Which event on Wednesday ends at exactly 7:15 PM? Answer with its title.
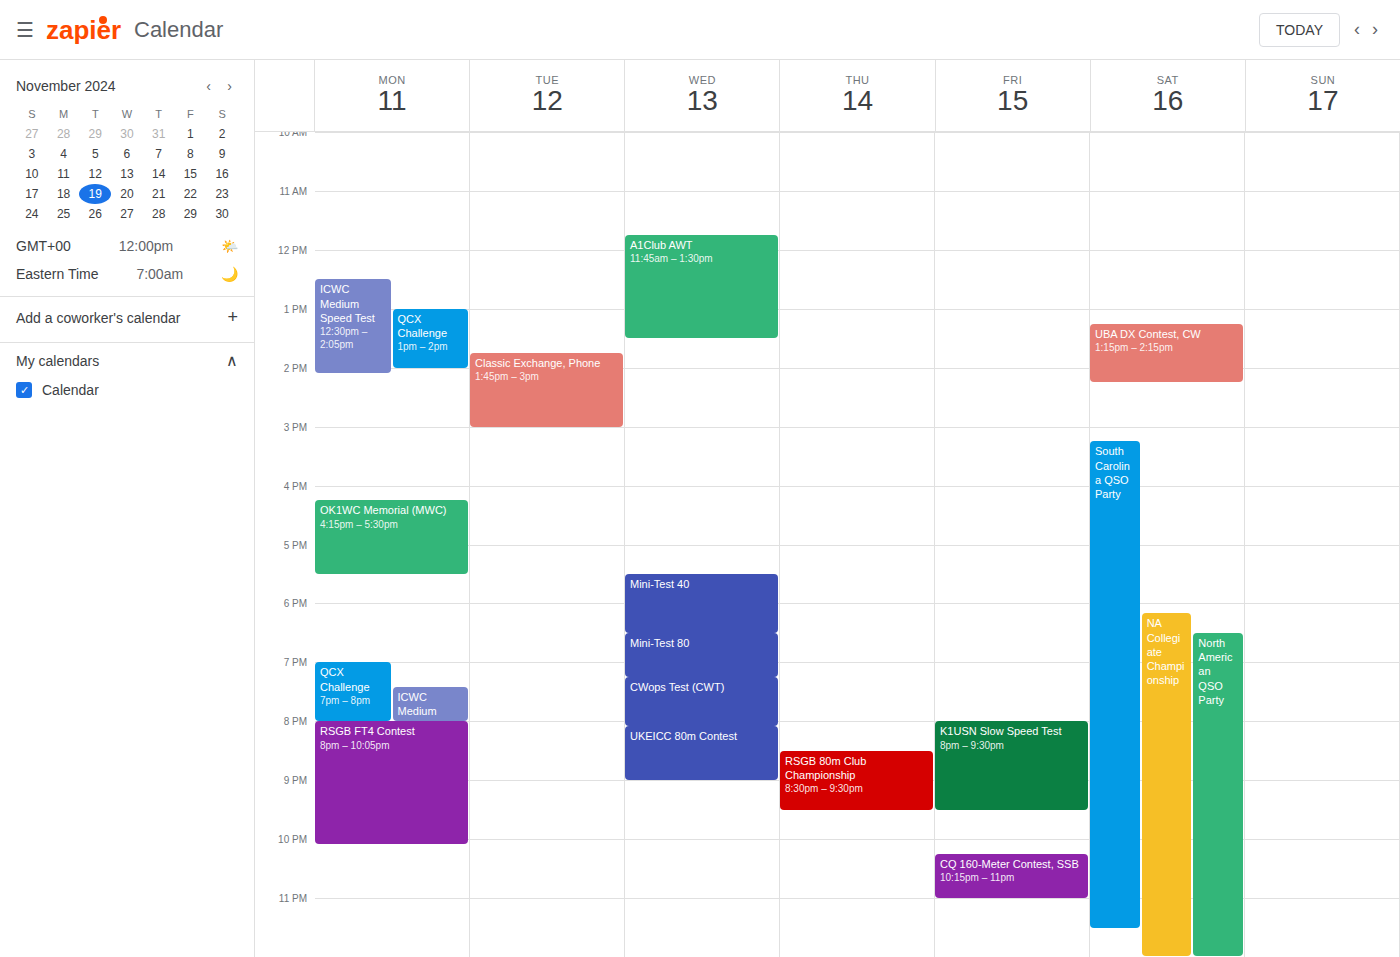
"Mini-Test 80"